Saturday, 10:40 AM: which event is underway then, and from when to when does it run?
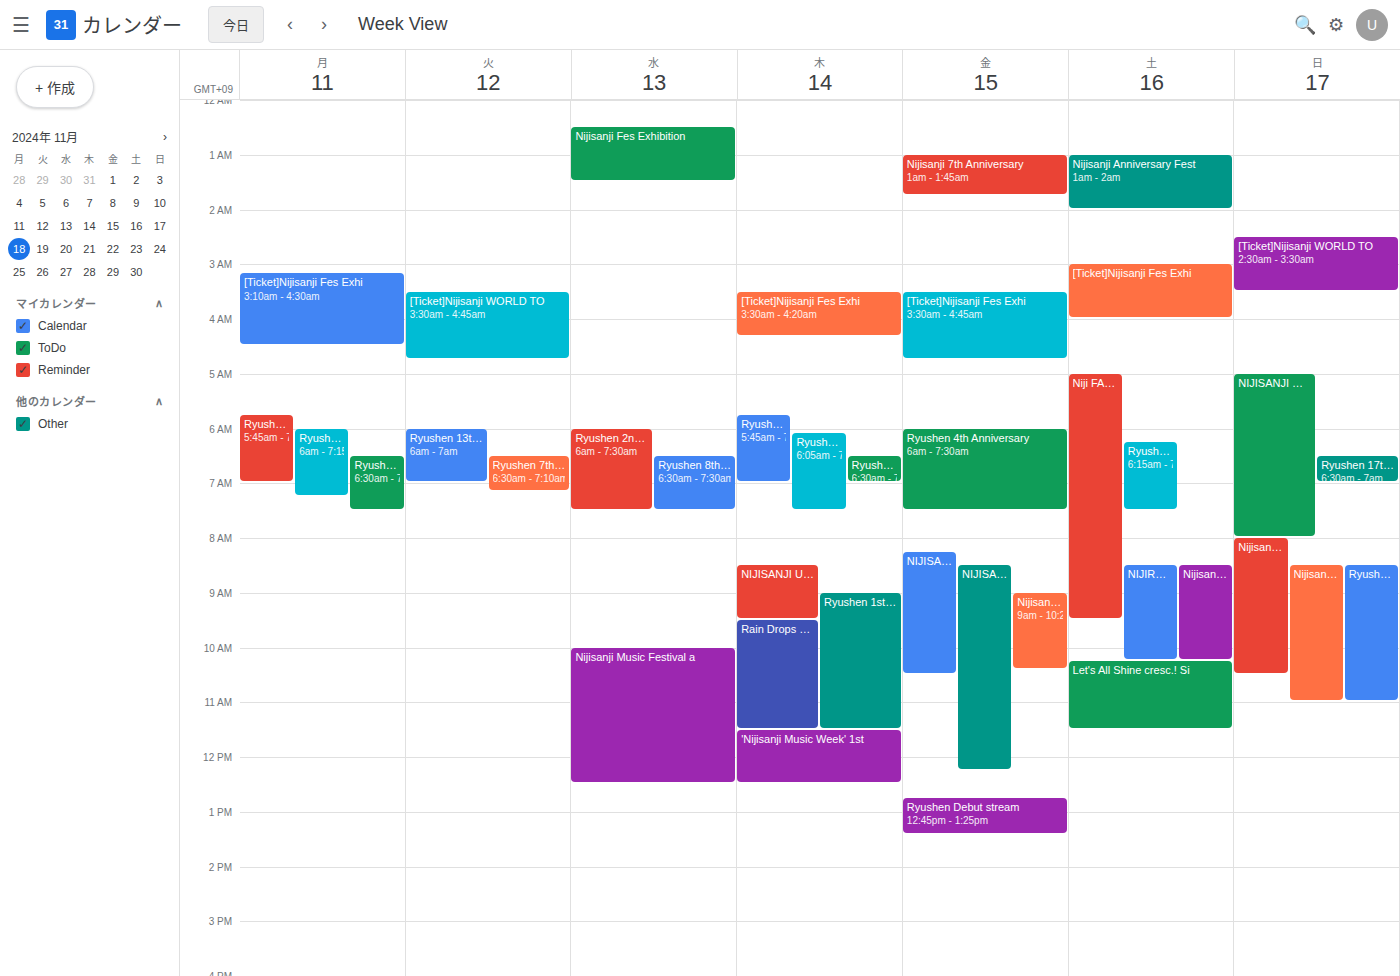
"Let's All Shine cresc.! Si", 10:15 AM to 11:30 AM